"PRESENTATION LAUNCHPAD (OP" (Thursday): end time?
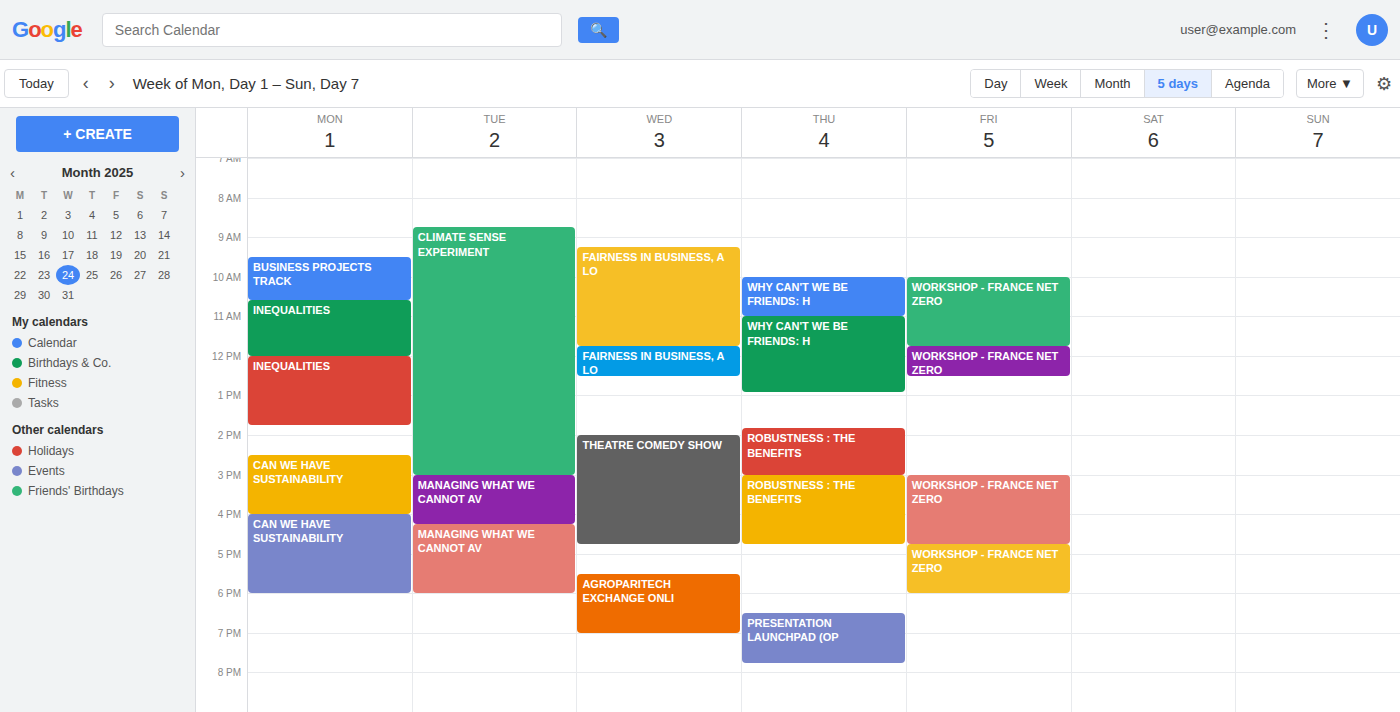
19:45